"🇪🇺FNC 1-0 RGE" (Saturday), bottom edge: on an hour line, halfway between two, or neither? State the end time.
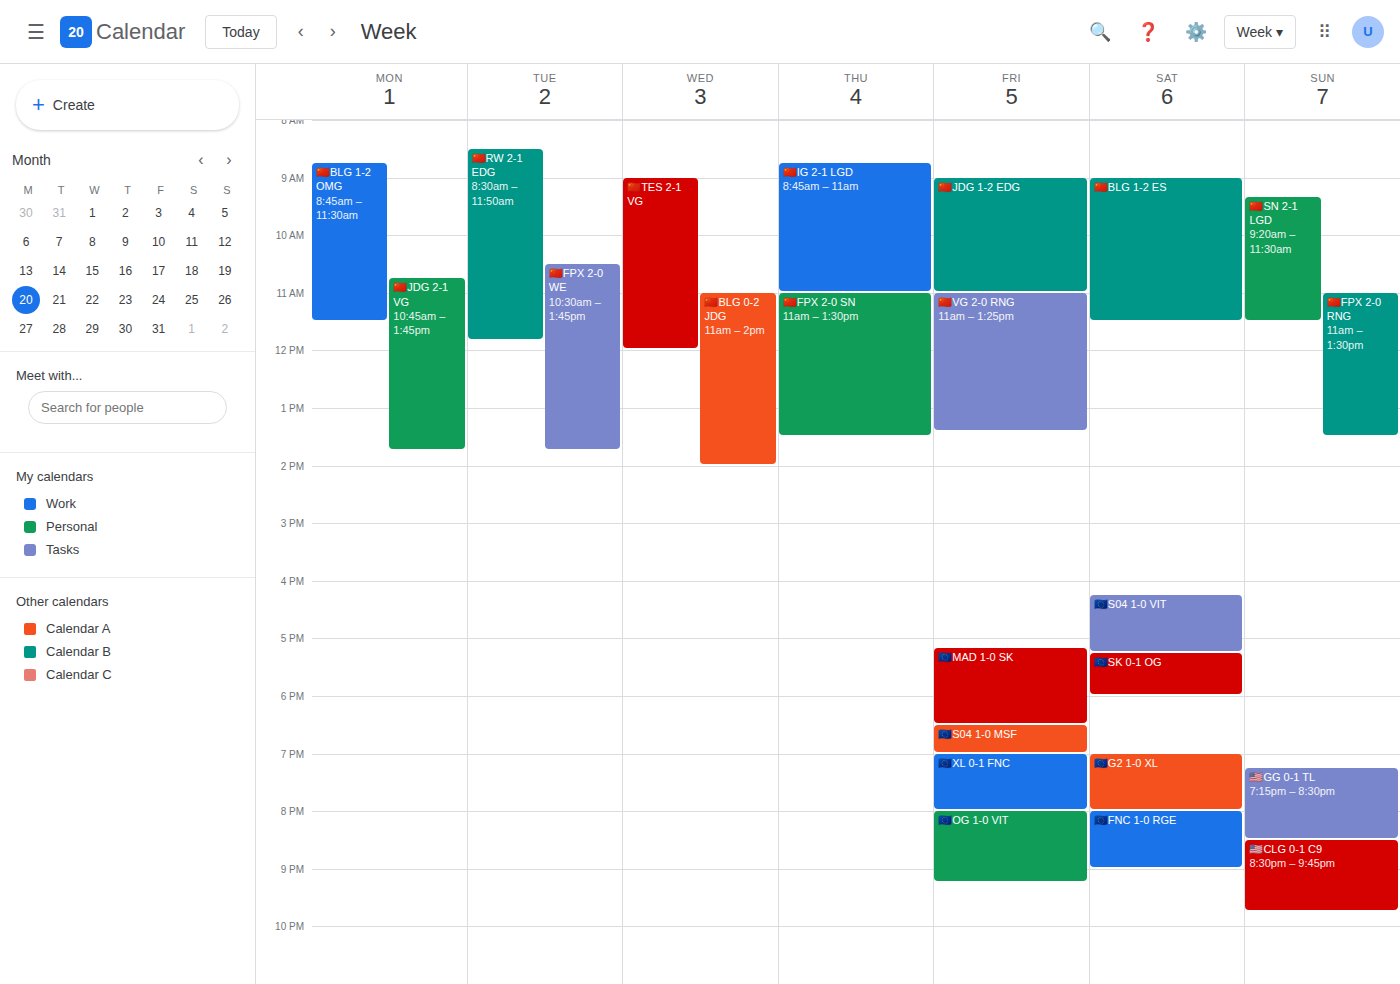
9:00 PM -- exactly on the 9 PM line.